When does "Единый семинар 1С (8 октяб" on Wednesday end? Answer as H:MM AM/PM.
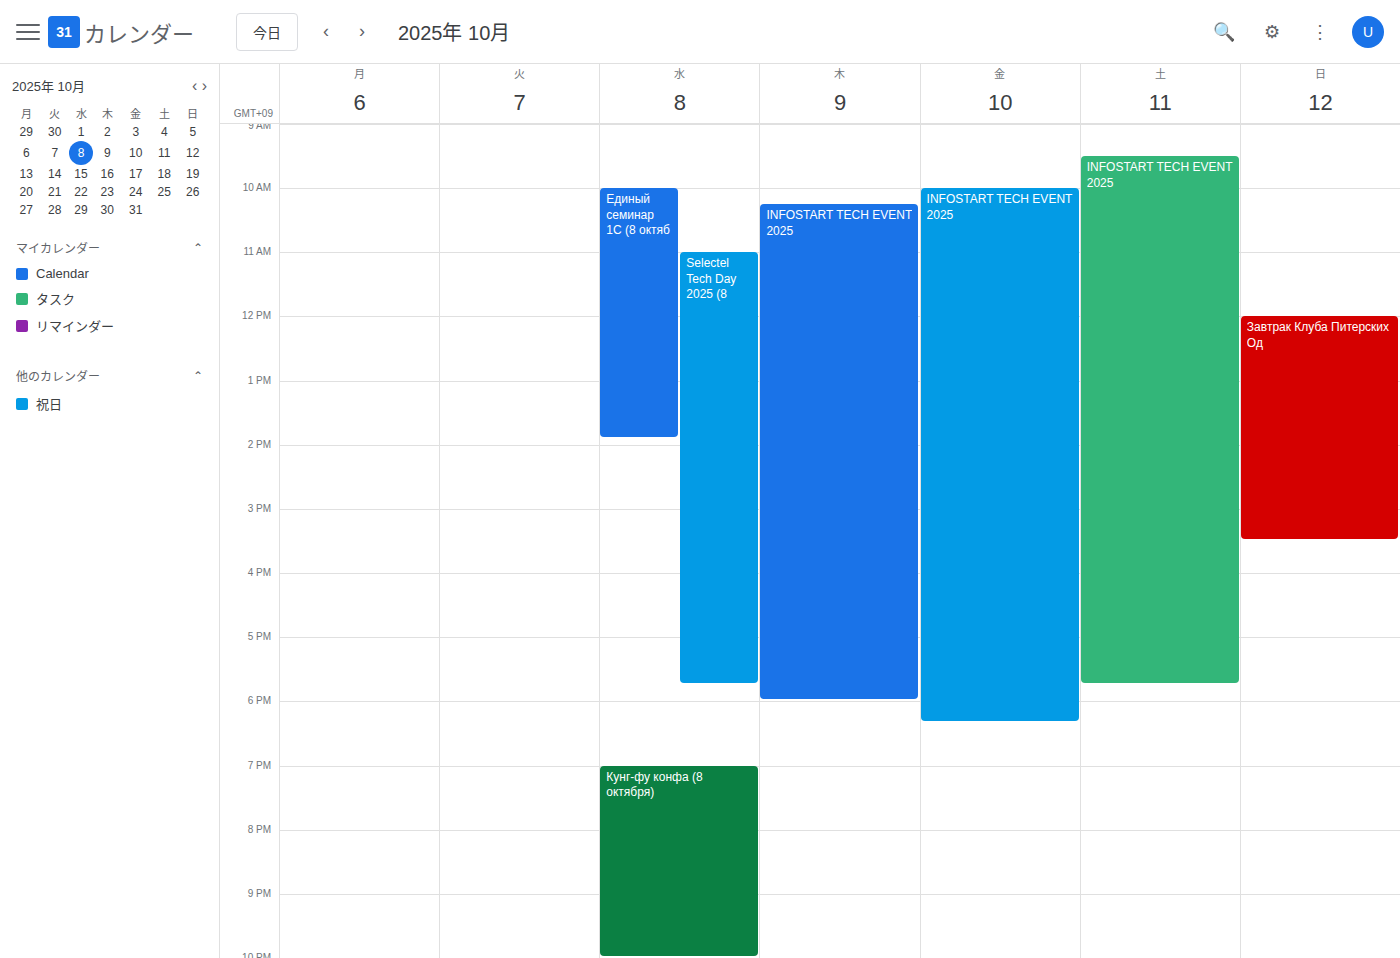
1:55 PM